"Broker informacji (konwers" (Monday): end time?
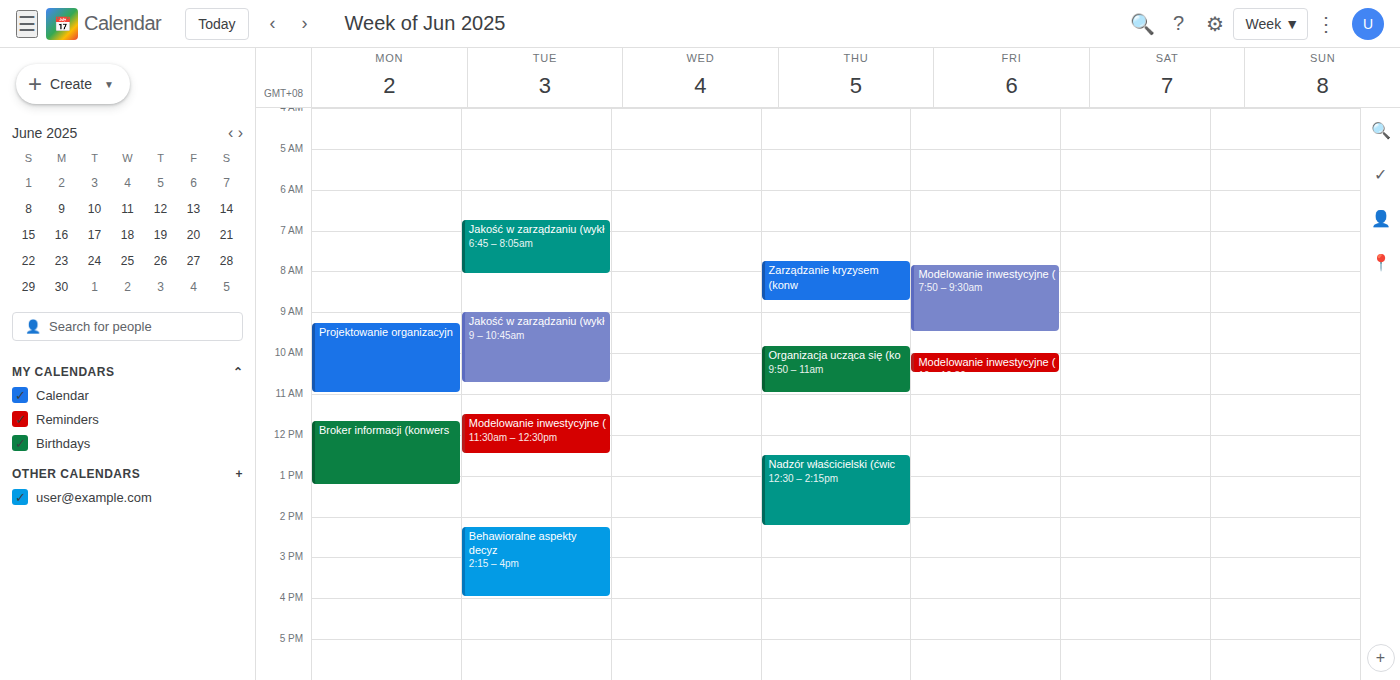
1:15 PM